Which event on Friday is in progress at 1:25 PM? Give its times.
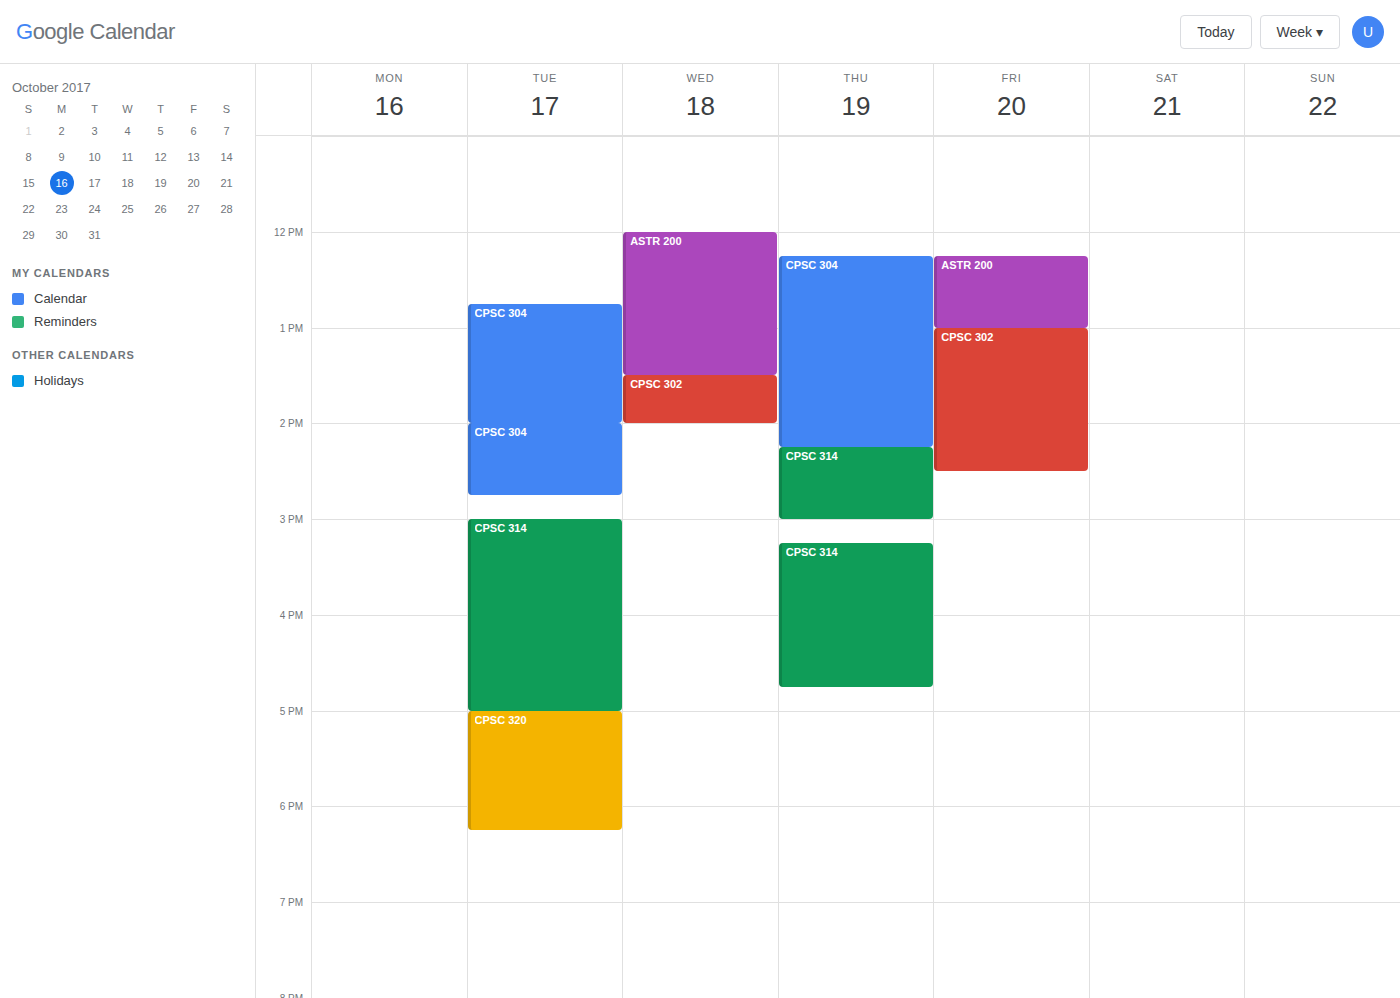
"CPSC 302", 1:00 PM to 2:30 PM